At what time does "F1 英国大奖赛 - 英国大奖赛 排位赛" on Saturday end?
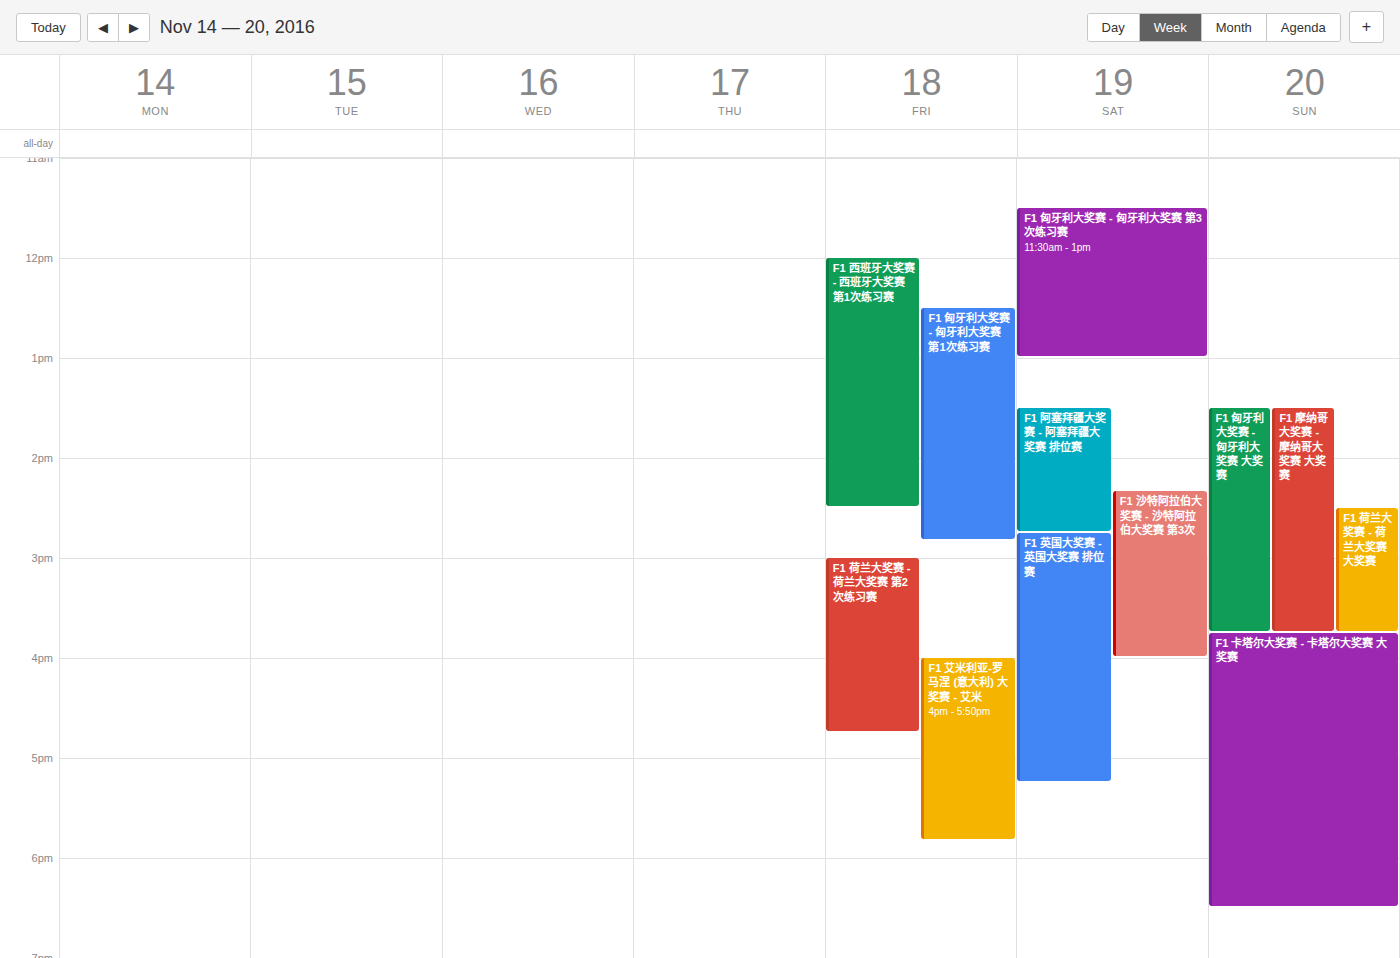
5:15 PM